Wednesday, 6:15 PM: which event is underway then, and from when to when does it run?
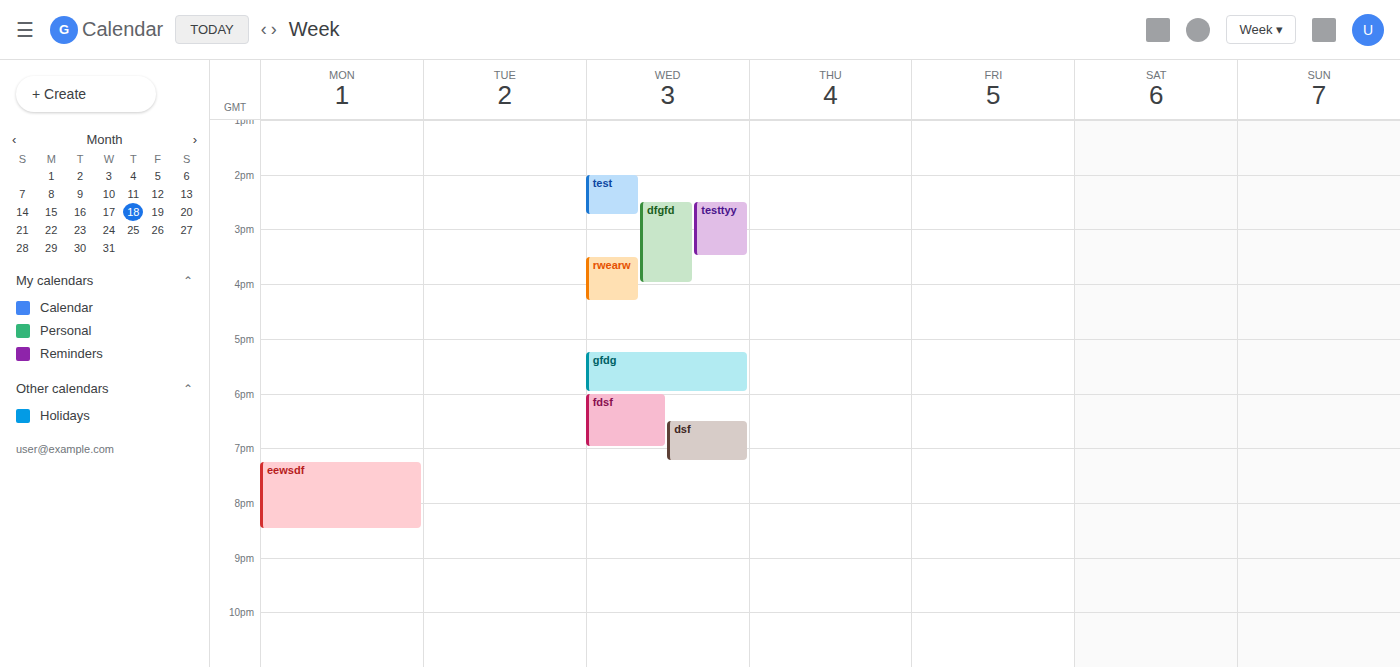
"fdsf", 6:00 PM to 7:00 PM